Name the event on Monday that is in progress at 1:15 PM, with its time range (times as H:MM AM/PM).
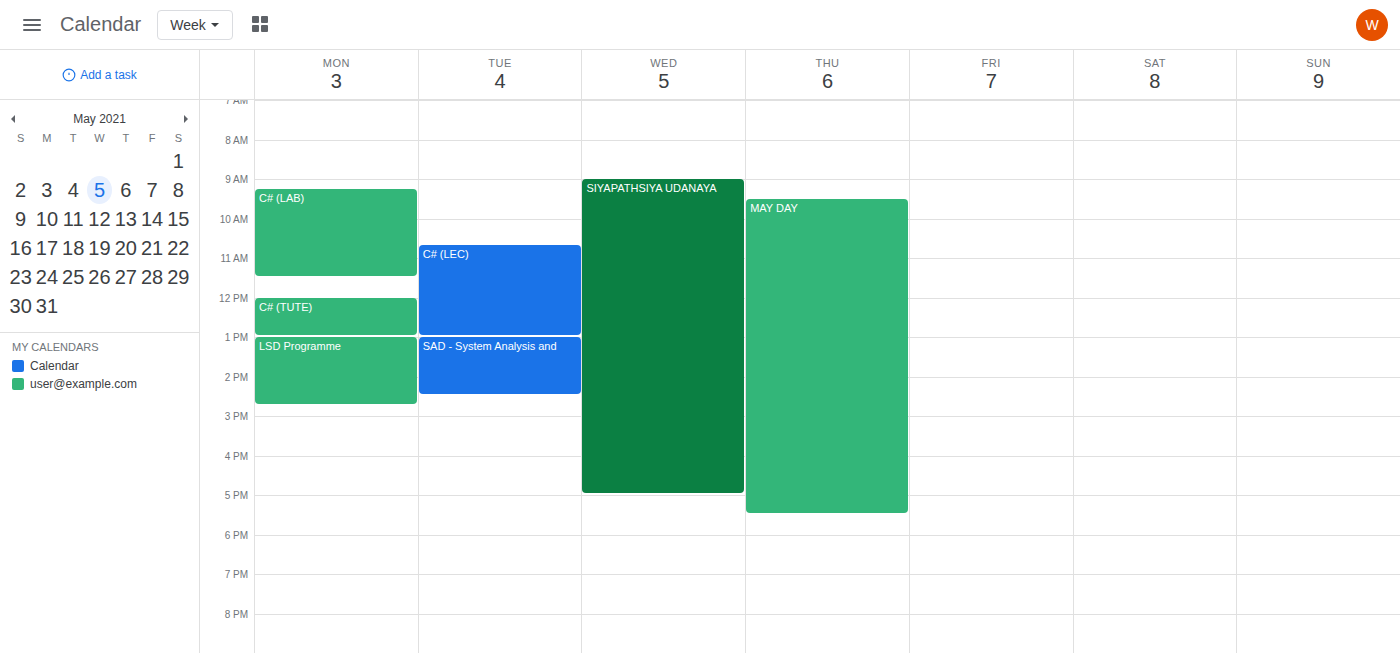
"LSD Programme", 1:00 PM to 2:45 PM